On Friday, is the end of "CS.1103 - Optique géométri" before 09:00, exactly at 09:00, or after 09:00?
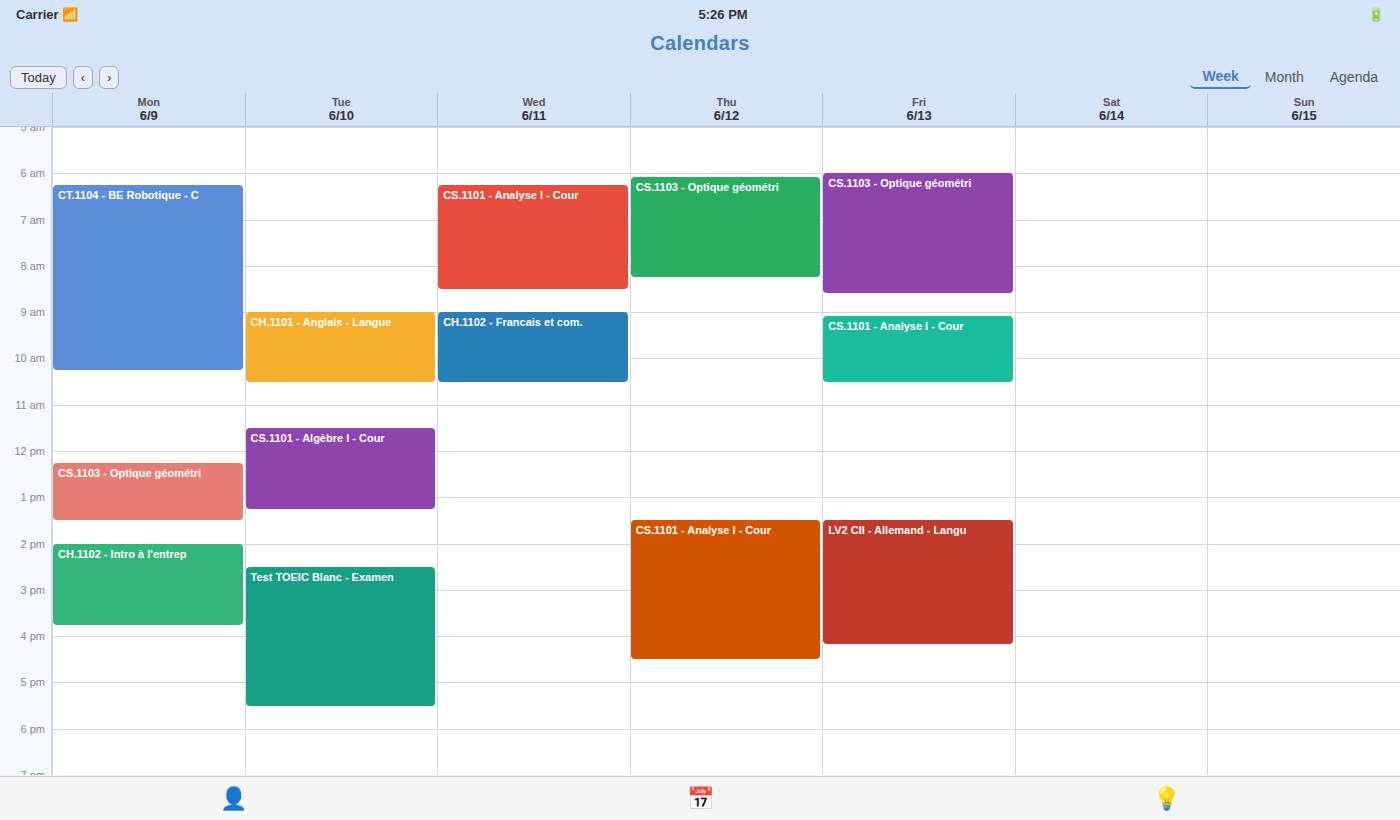
08:35 -- before 09:00, 25 minutes above the 09:00 line.